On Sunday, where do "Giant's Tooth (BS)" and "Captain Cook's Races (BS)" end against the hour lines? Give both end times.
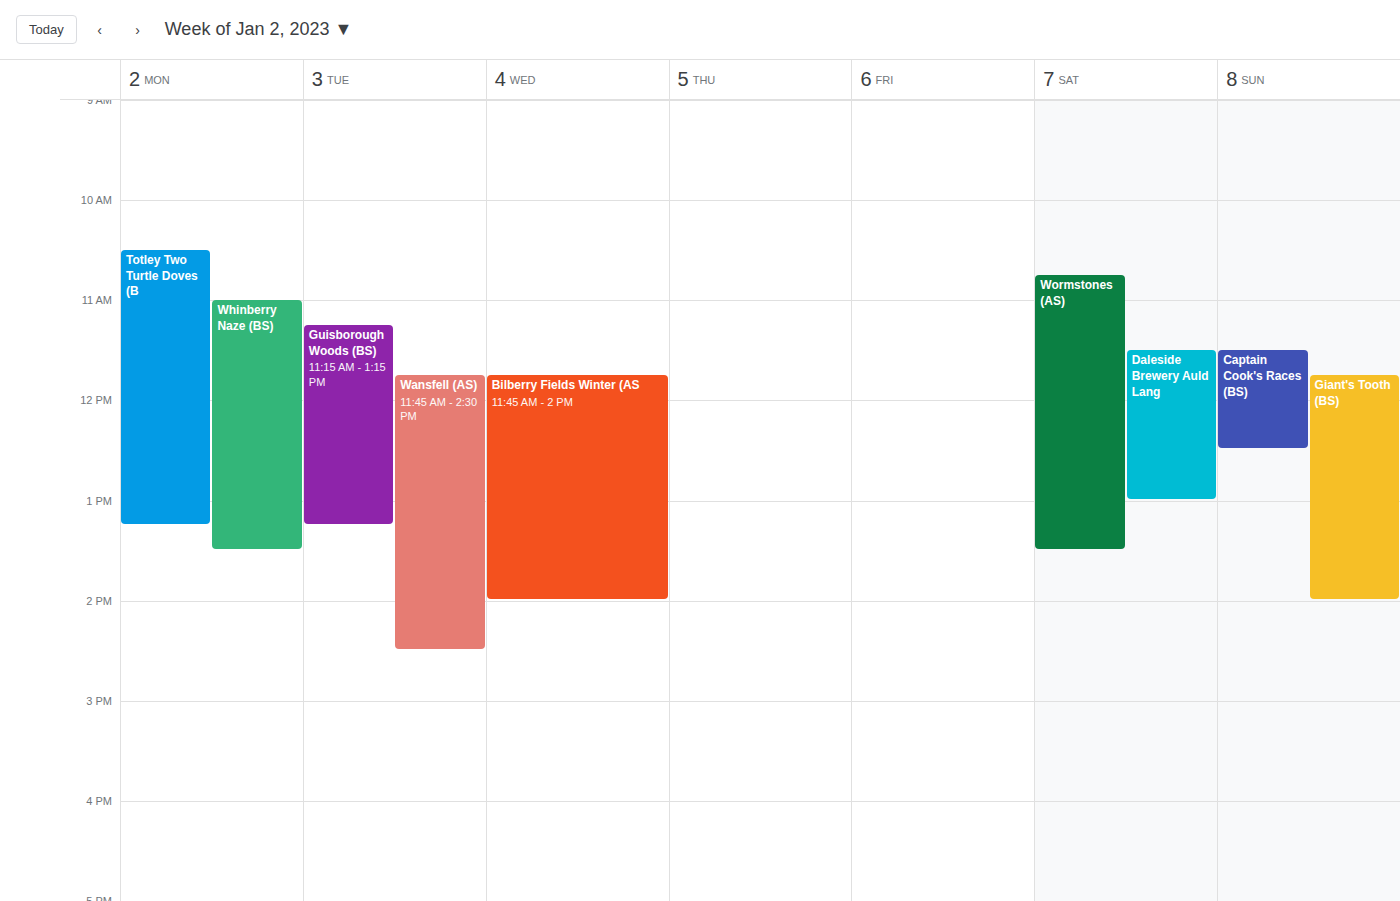
"Giant's Tooth (BS)": 2:00 PM, exactly on the 2 PM line. "Captain Cook's Races (BS)": 12:30 PM, halfway between the 12 PM and 1 PM lines.